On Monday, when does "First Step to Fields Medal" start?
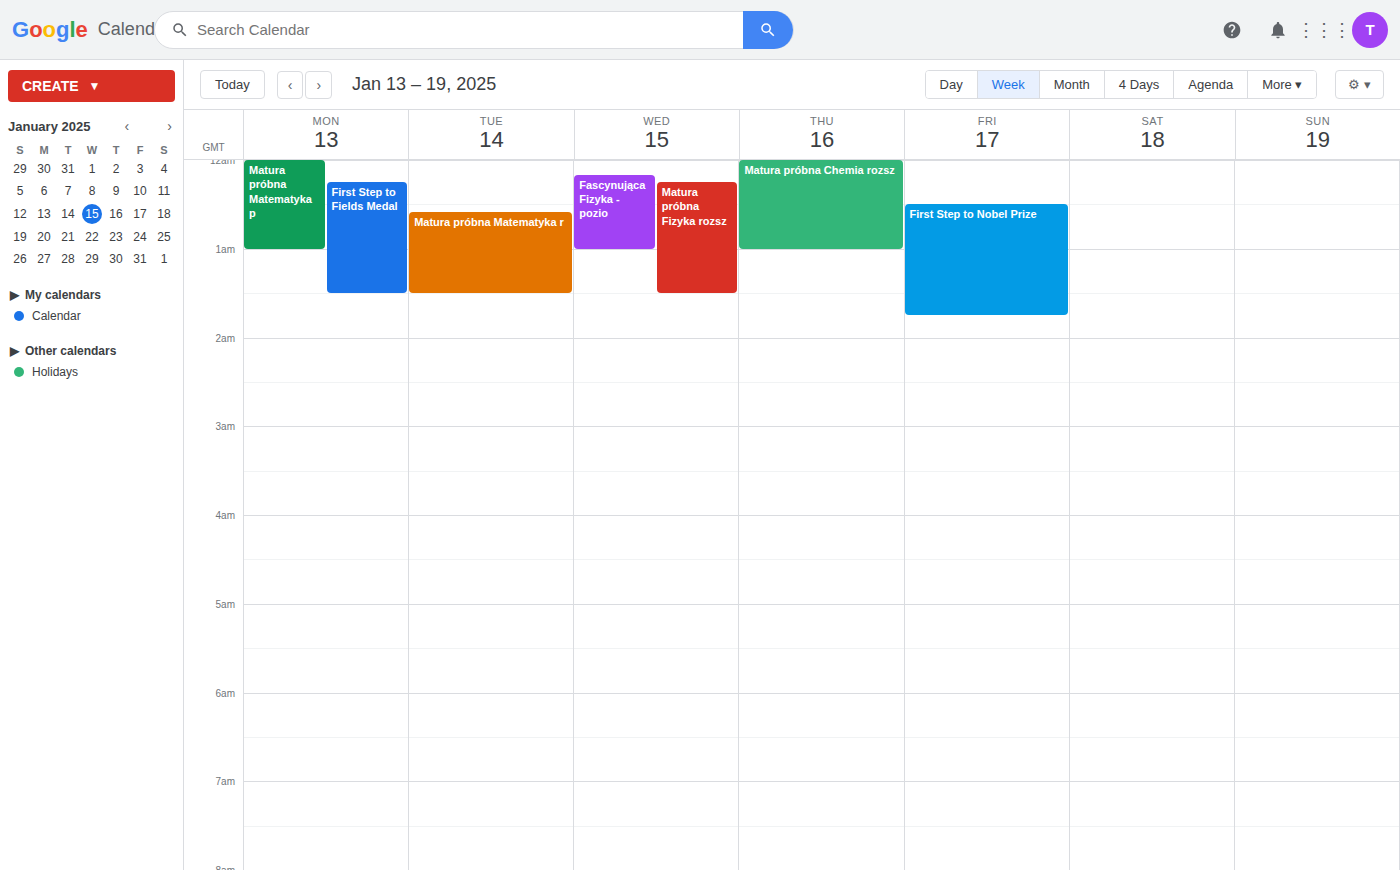
12:15 AM